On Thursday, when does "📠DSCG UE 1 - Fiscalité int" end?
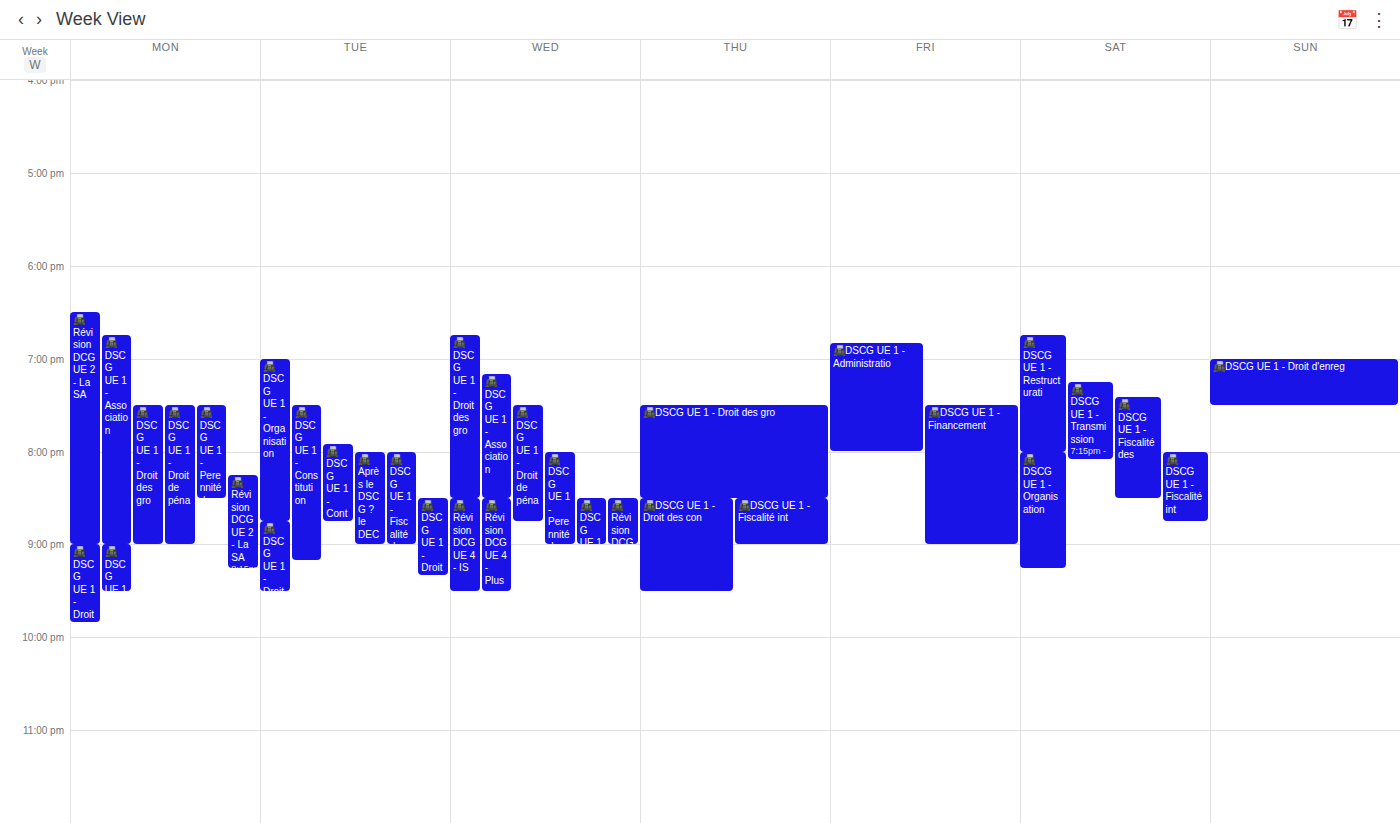
21:00